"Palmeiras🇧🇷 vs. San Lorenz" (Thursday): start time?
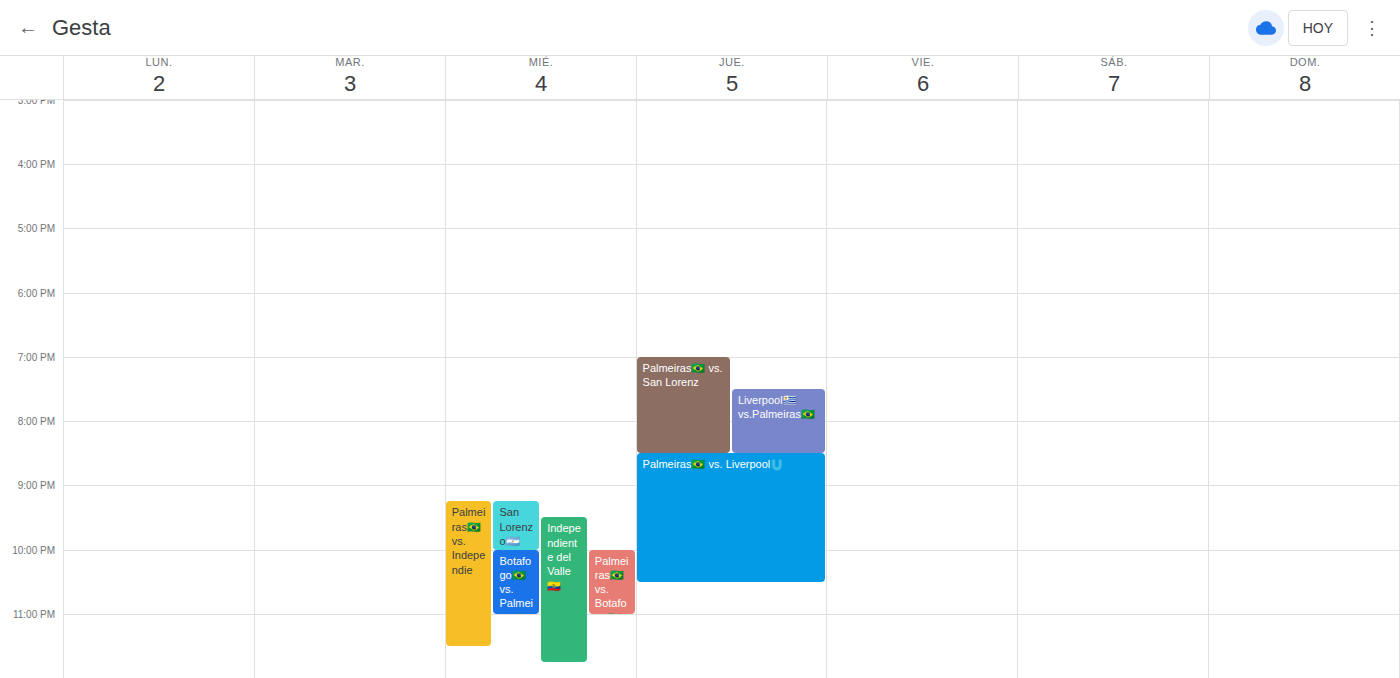
7:00 PM